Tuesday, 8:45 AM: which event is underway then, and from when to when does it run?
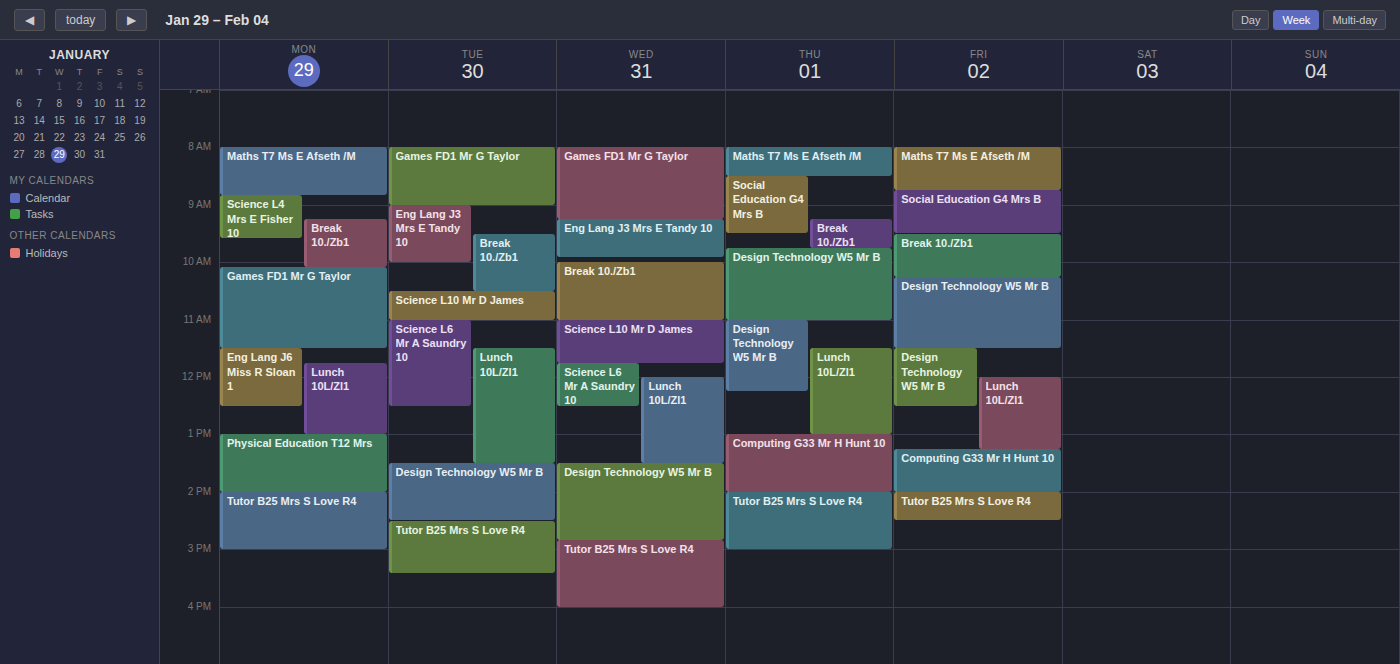
"Games FD1 Mr G Taylor", 8:00 AM to 9:00 AM